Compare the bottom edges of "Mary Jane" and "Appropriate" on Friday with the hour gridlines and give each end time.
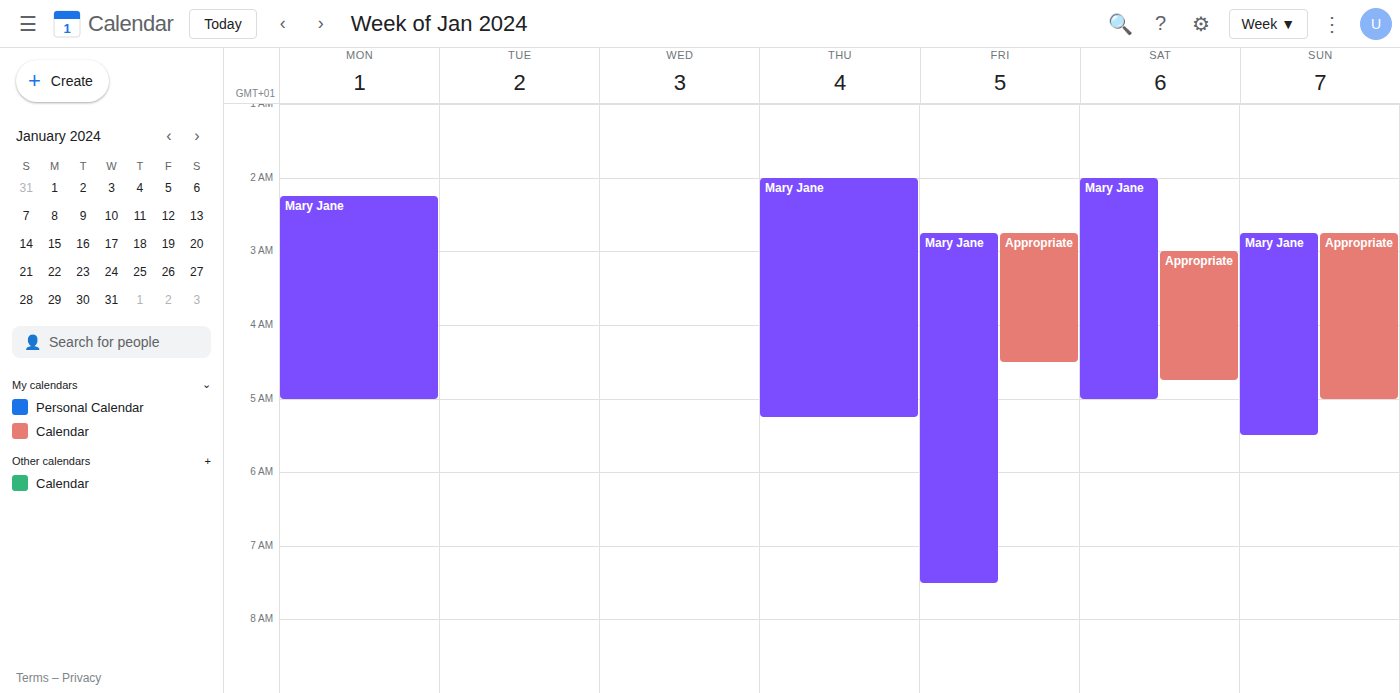
"Mary Jane": 7:30 AM, halfway between the 7 AM and 8 AM lines. "Appropriate": 4:30 AM, halfway between the 4 AM and 5 AM lines.